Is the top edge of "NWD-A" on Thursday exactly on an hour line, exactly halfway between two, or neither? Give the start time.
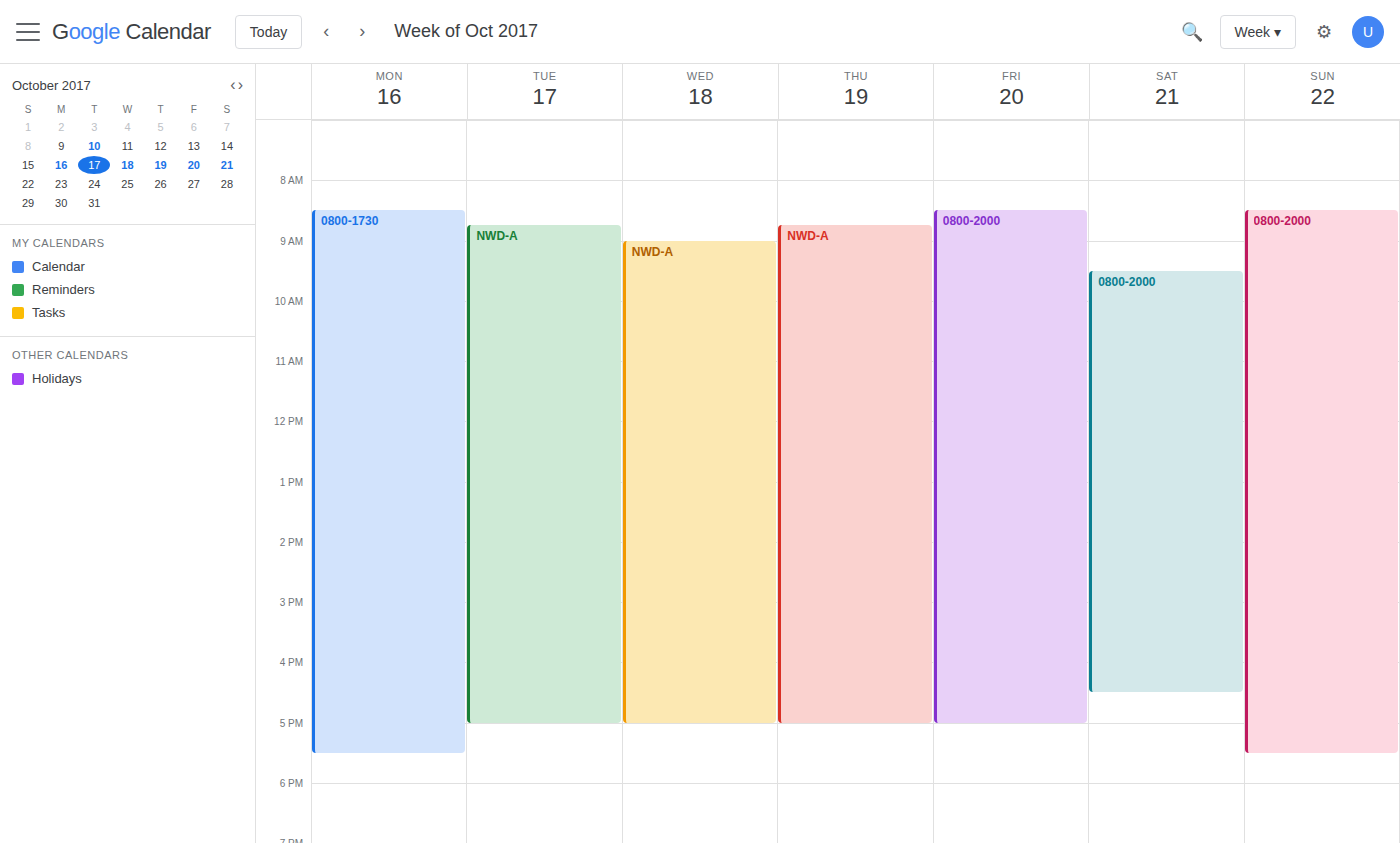
8:45 AM -- neither: three quarters of the way from the 8 AM line to the 9 AM line.